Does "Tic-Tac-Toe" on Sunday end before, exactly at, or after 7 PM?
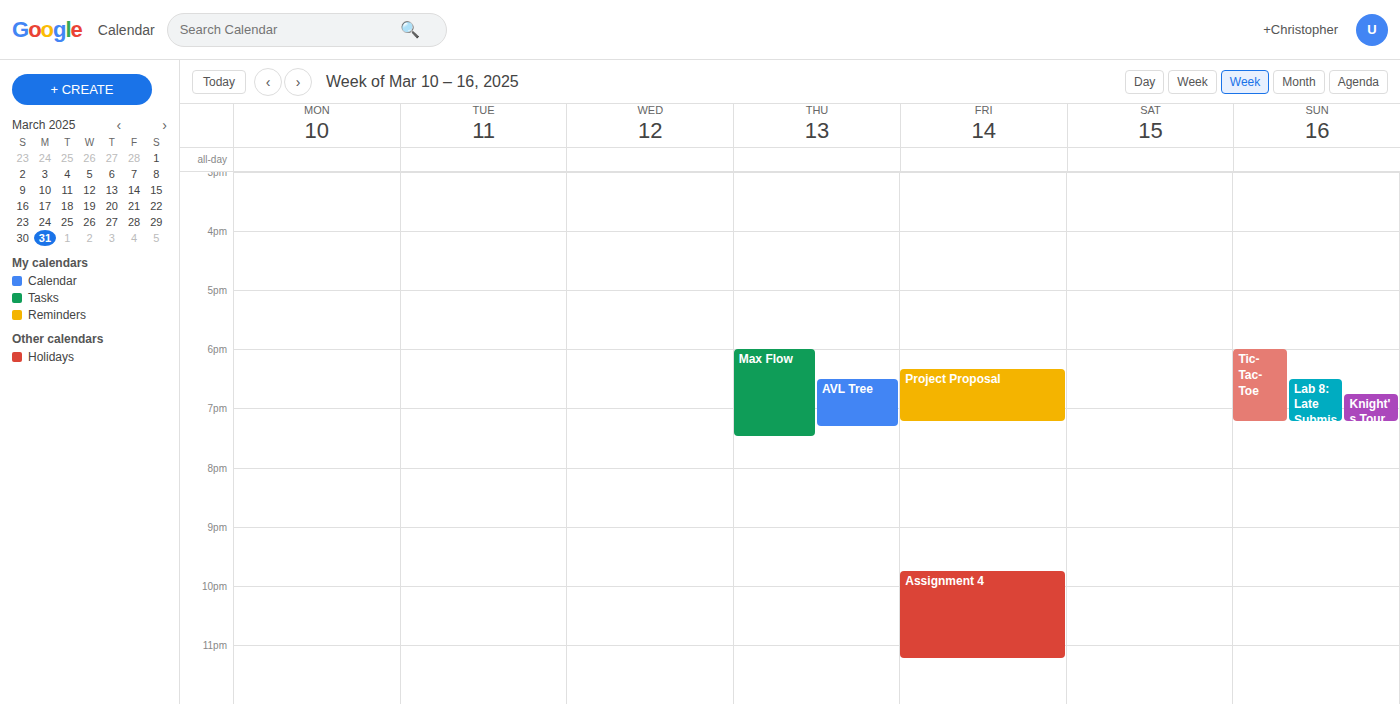
7:15 PM -- after 7 PM, 15 minutes below the 7 PM line.